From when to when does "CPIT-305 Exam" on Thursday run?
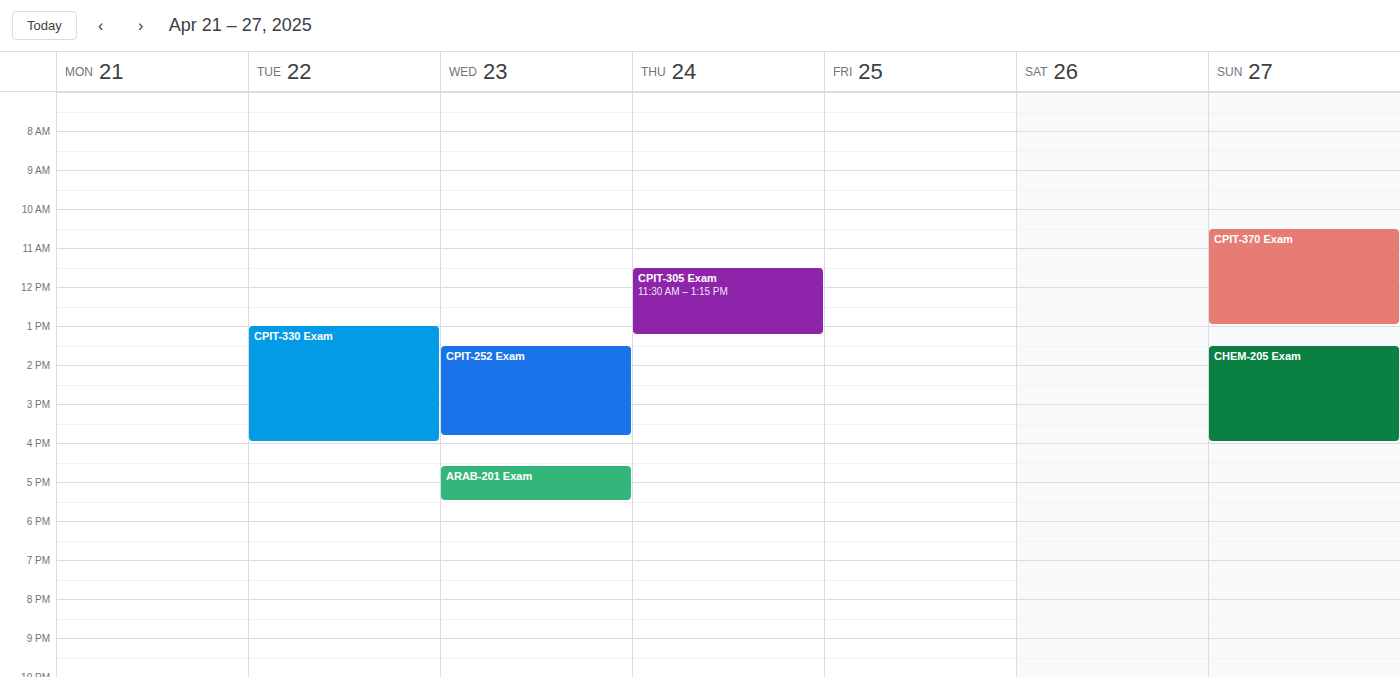
11:30 AM to 1:15 PM